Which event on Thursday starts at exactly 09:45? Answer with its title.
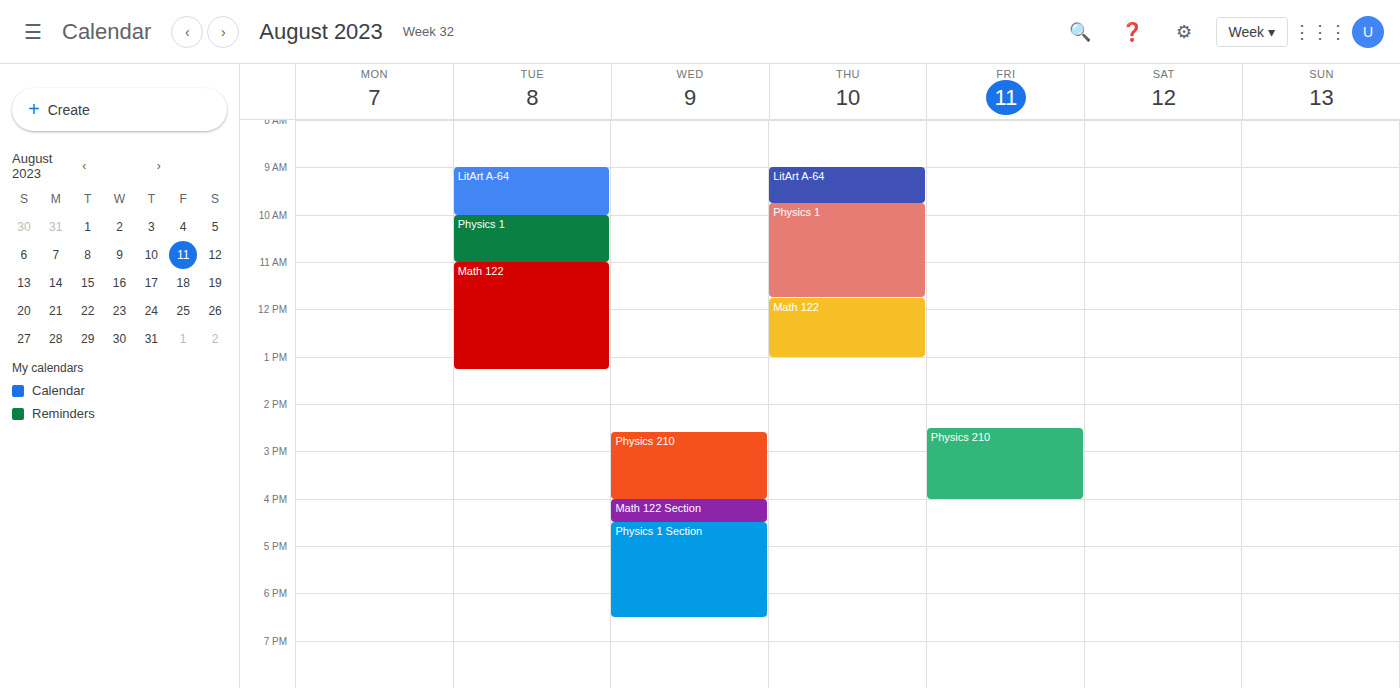
"Physics 1"